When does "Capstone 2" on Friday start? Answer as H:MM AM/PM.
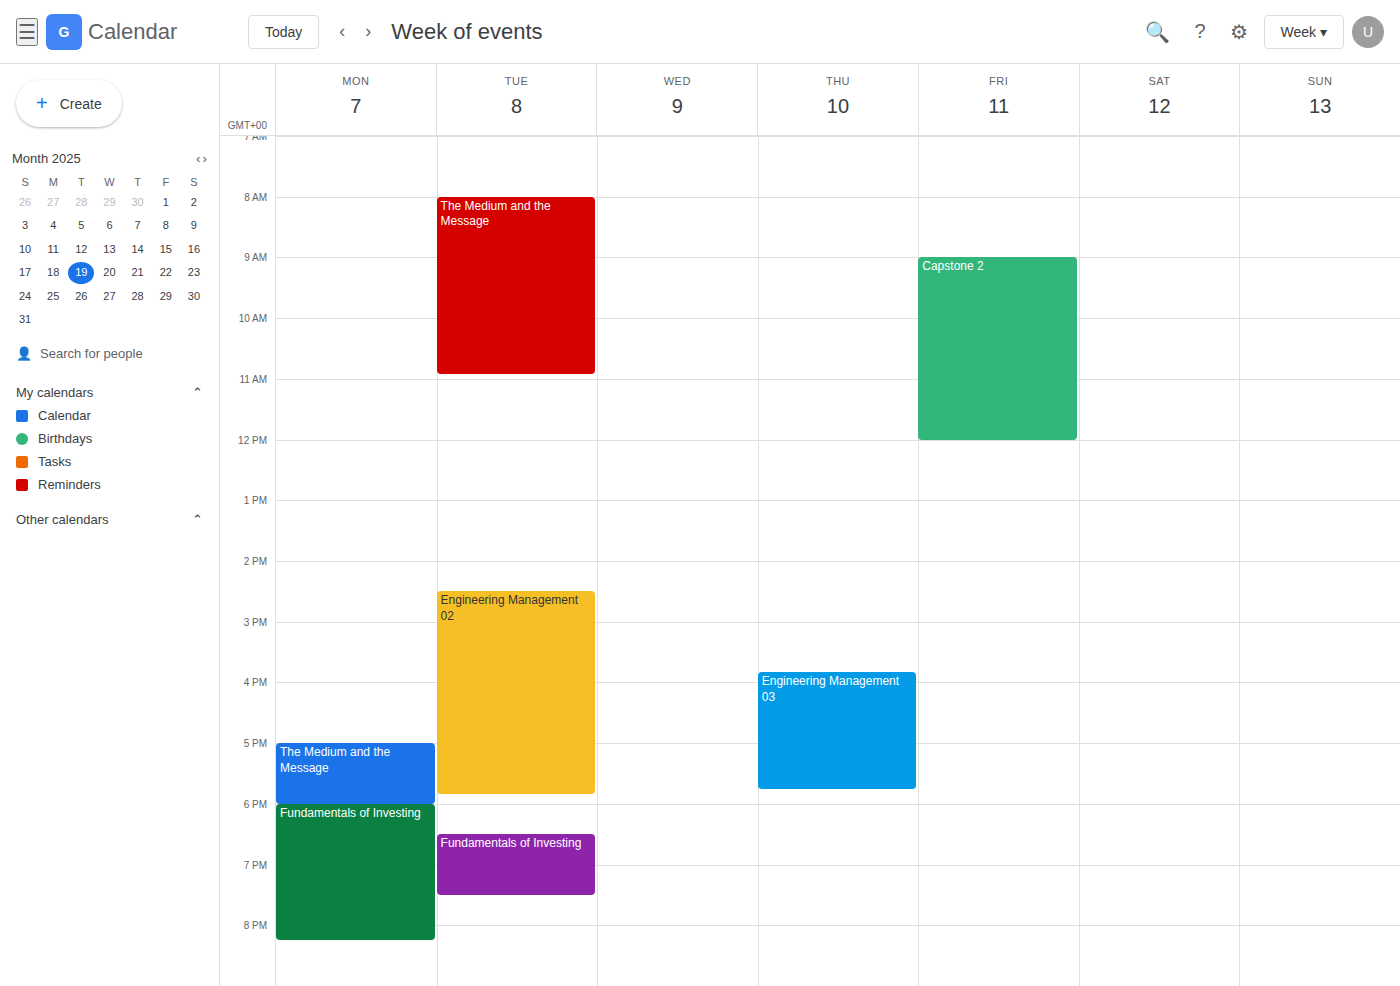
9:00 AM